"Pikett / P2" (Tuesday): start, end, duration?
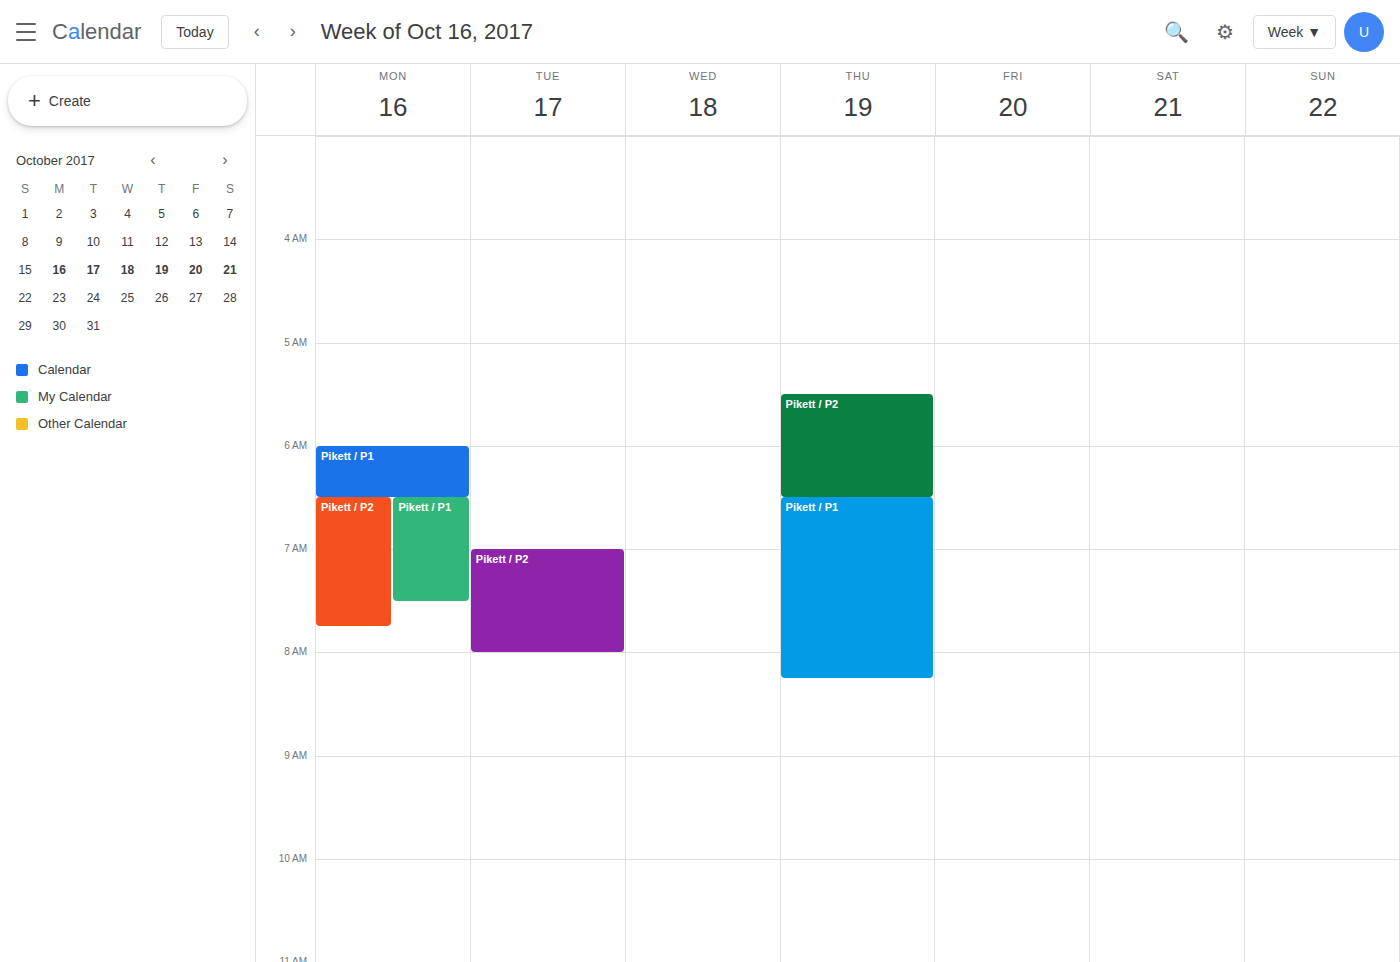
7:00 AM to 8:00 AM, 1 hour